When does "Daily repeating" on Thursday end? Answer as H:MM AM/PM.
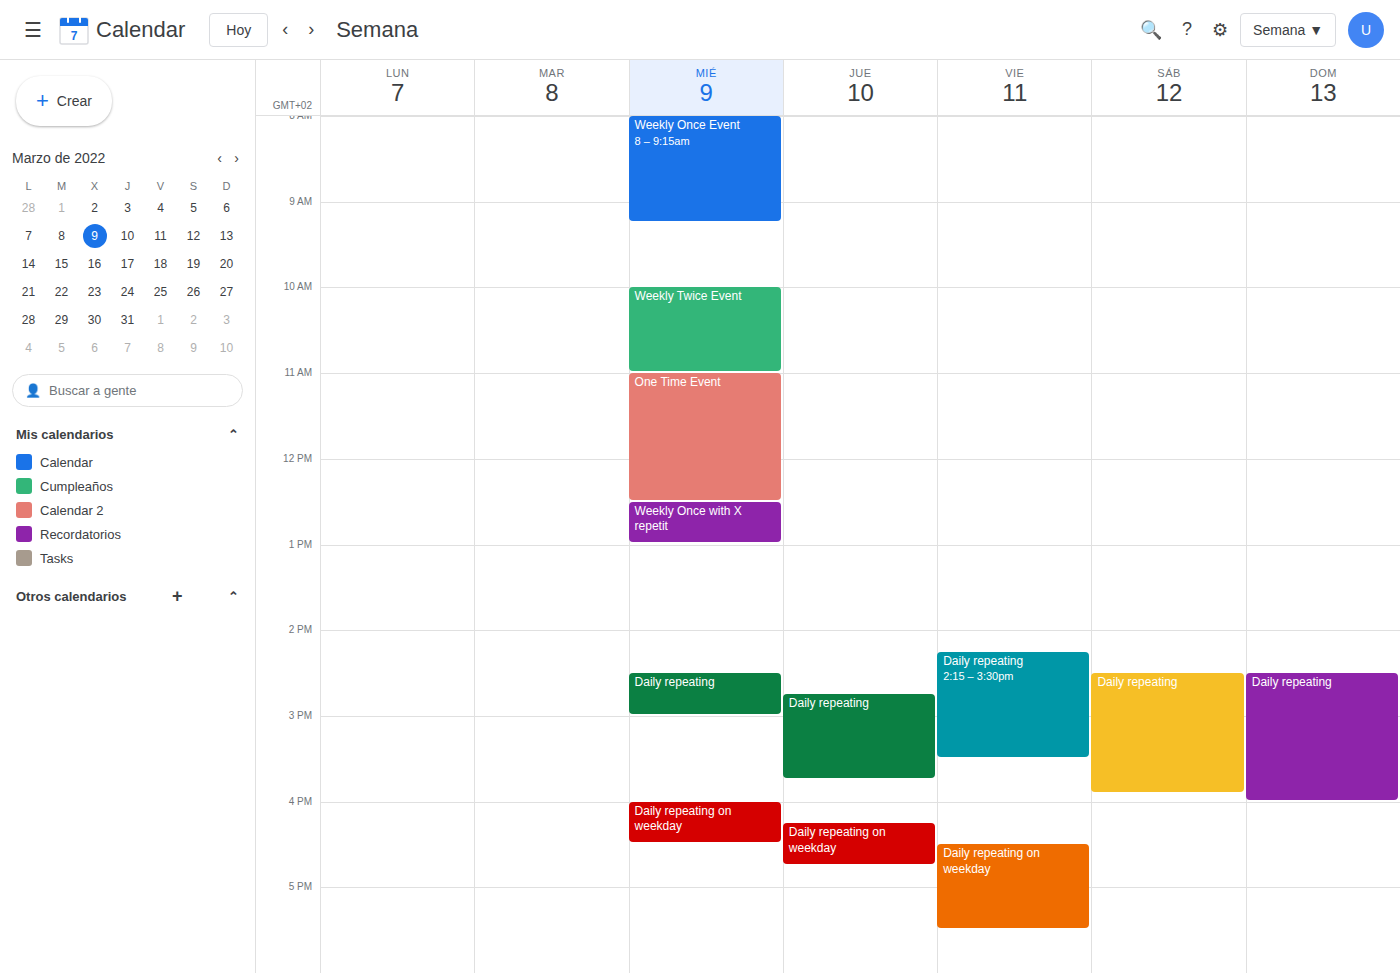
3:45 PM